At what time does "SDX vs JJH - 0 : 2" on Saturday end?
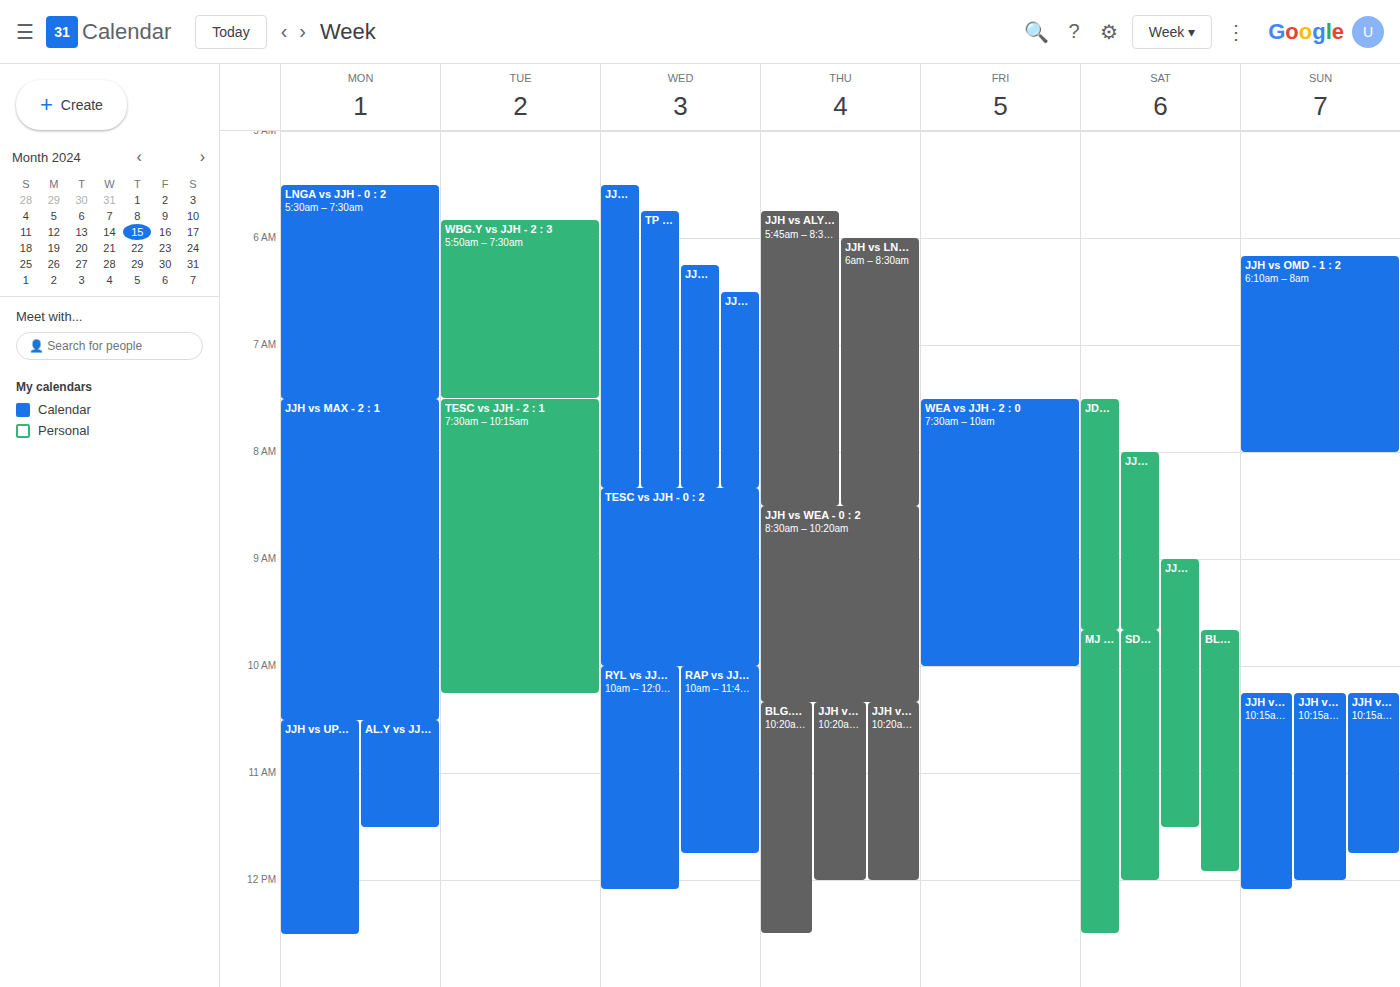
12:00 PM